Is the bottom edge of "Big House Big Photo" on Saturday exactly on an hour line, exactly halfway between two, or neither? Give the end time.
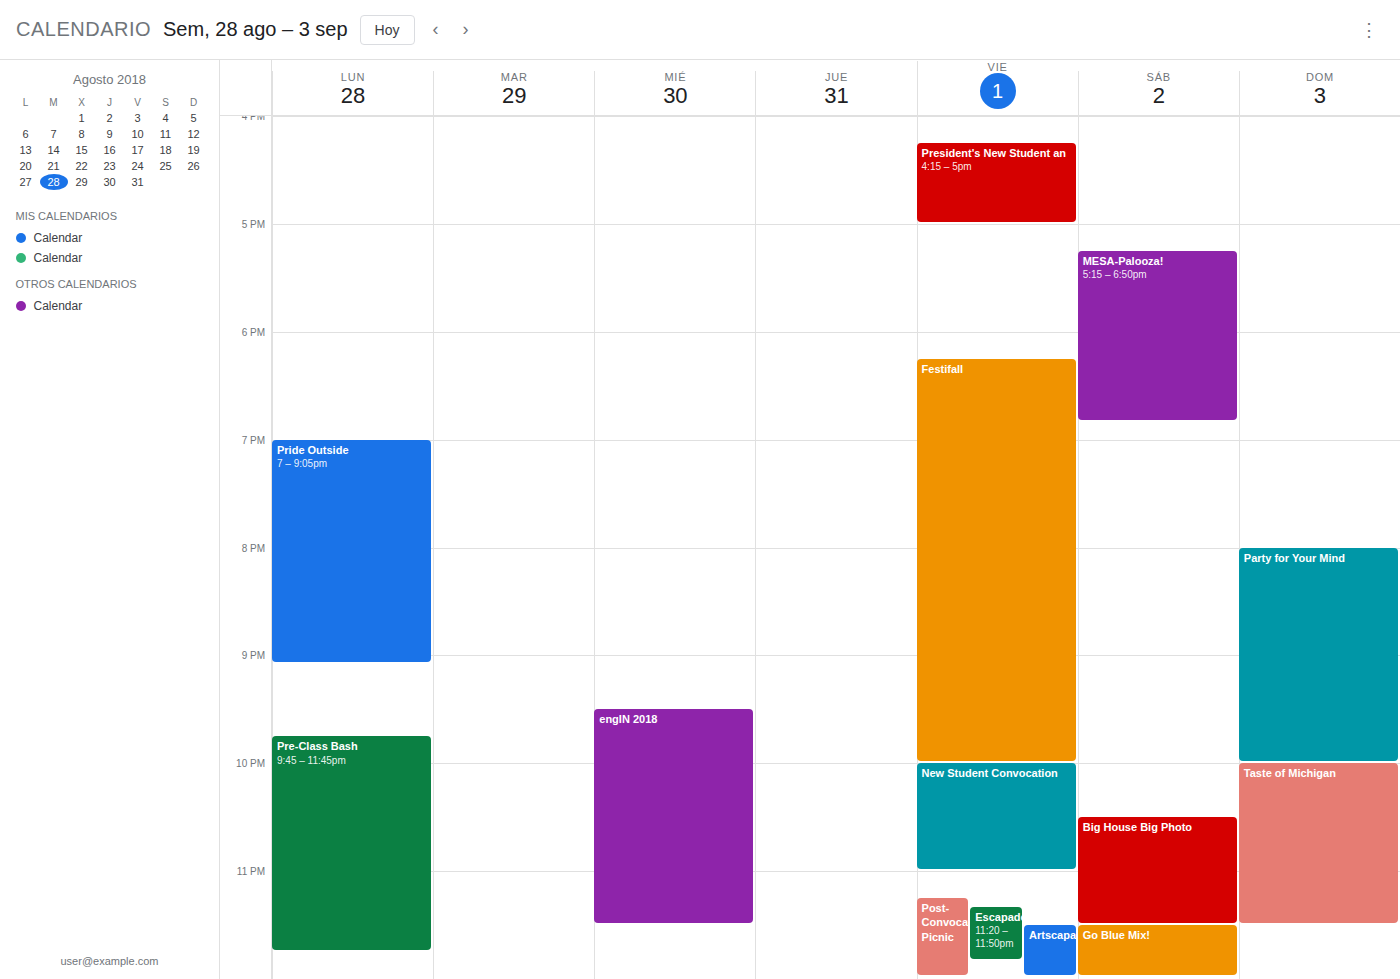
23:30 -- halfway between the 23:00 and 24:00 lines.